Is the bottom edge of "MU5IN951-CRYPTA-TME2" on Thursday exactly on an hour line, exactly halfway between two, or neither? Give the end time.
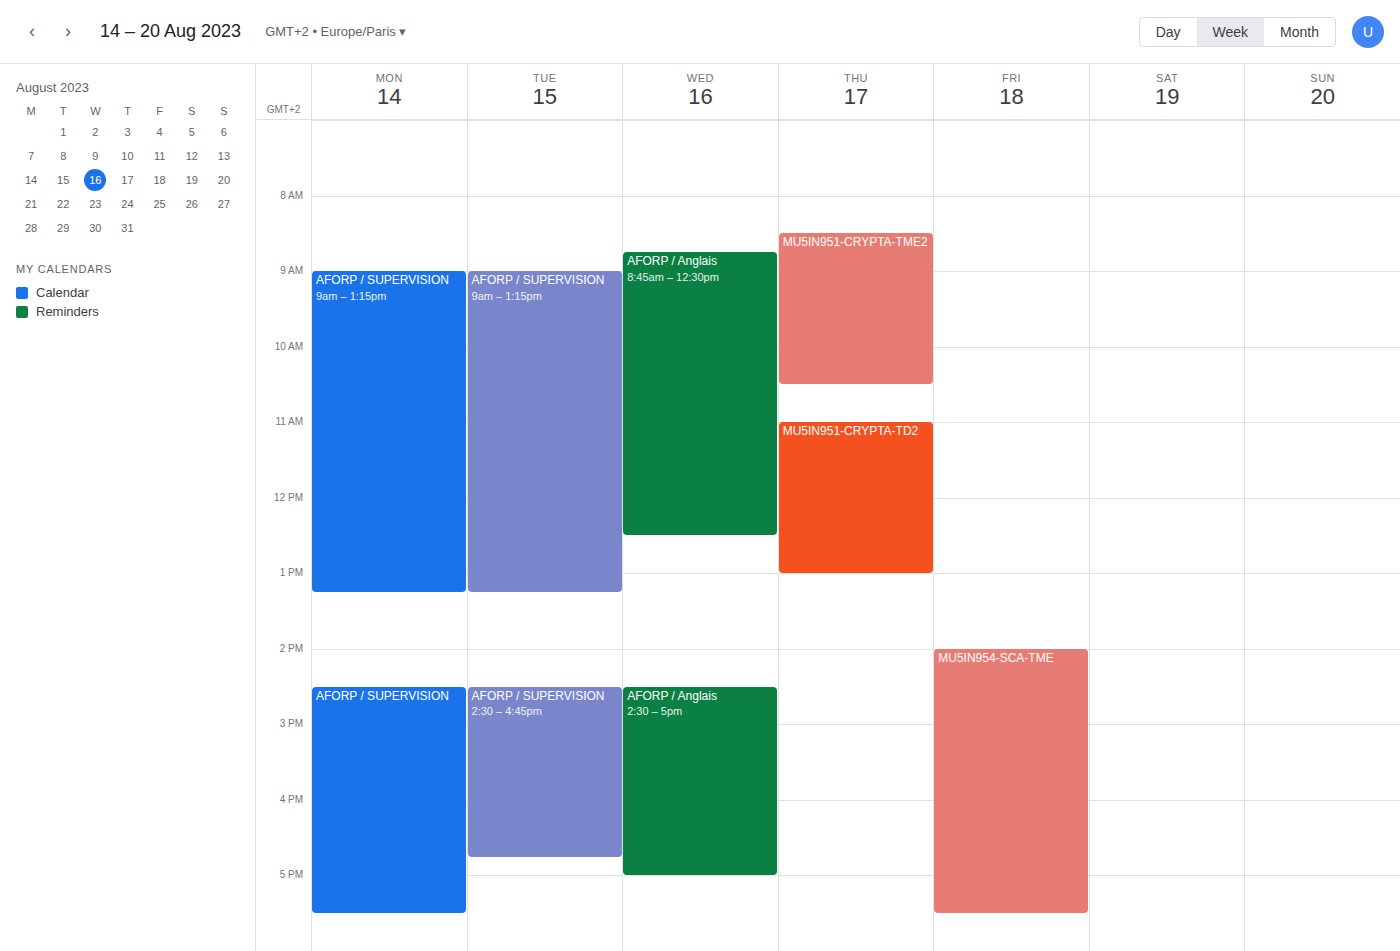
10:30 AM -- halfway between the 10 AM and 11 AM lines.